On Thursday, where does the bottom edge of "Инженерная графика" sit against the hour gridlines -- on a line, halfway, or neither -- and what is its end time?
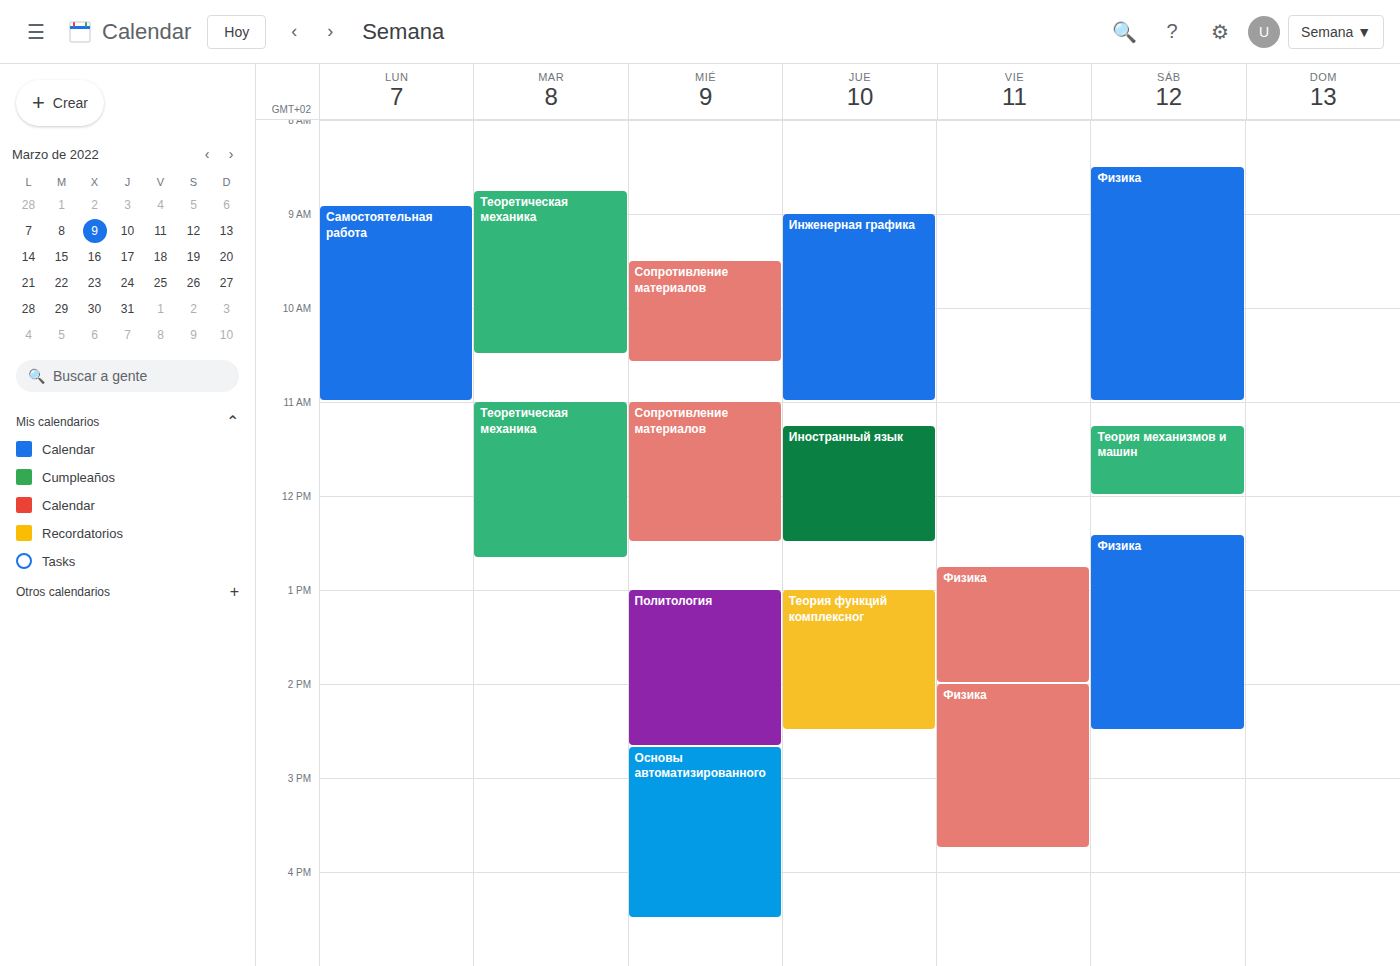
11:00 AM -- exactly on the 11 AM line.